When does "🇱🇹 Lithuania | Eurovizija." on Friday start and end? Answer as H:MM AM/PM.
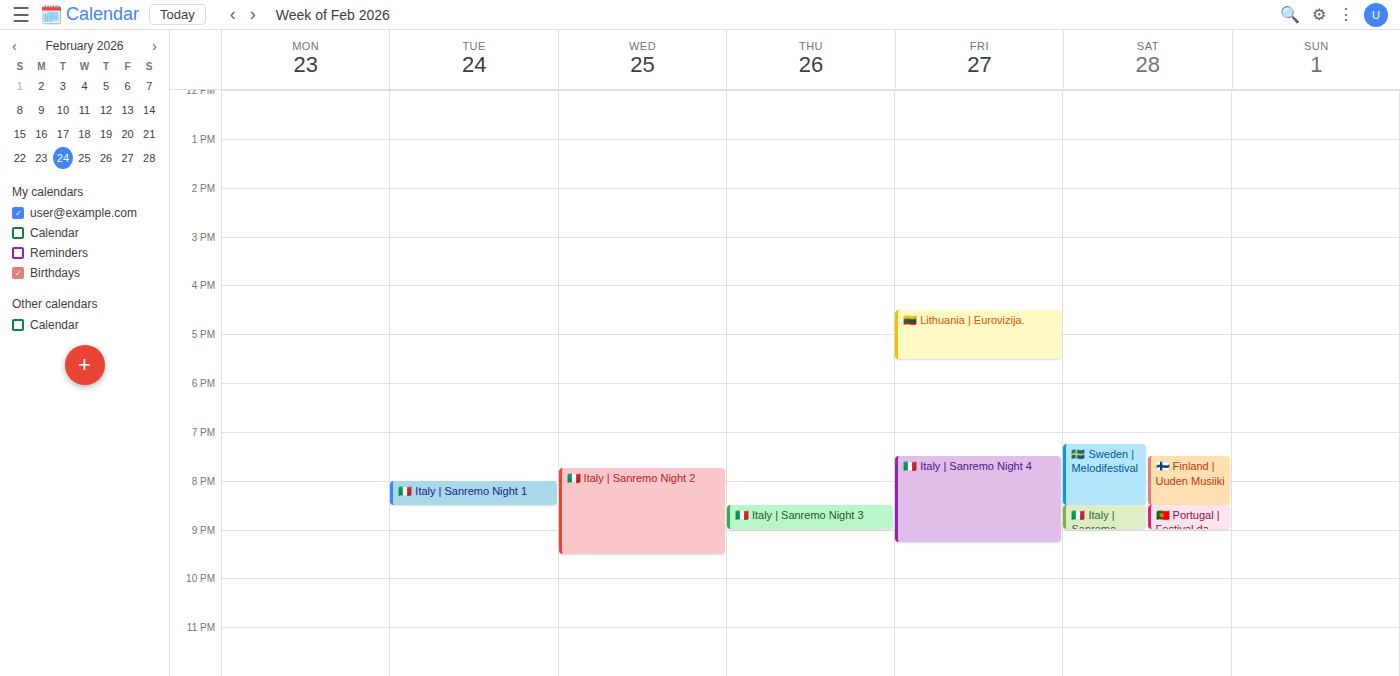
4:30 PM to 5:30 PM